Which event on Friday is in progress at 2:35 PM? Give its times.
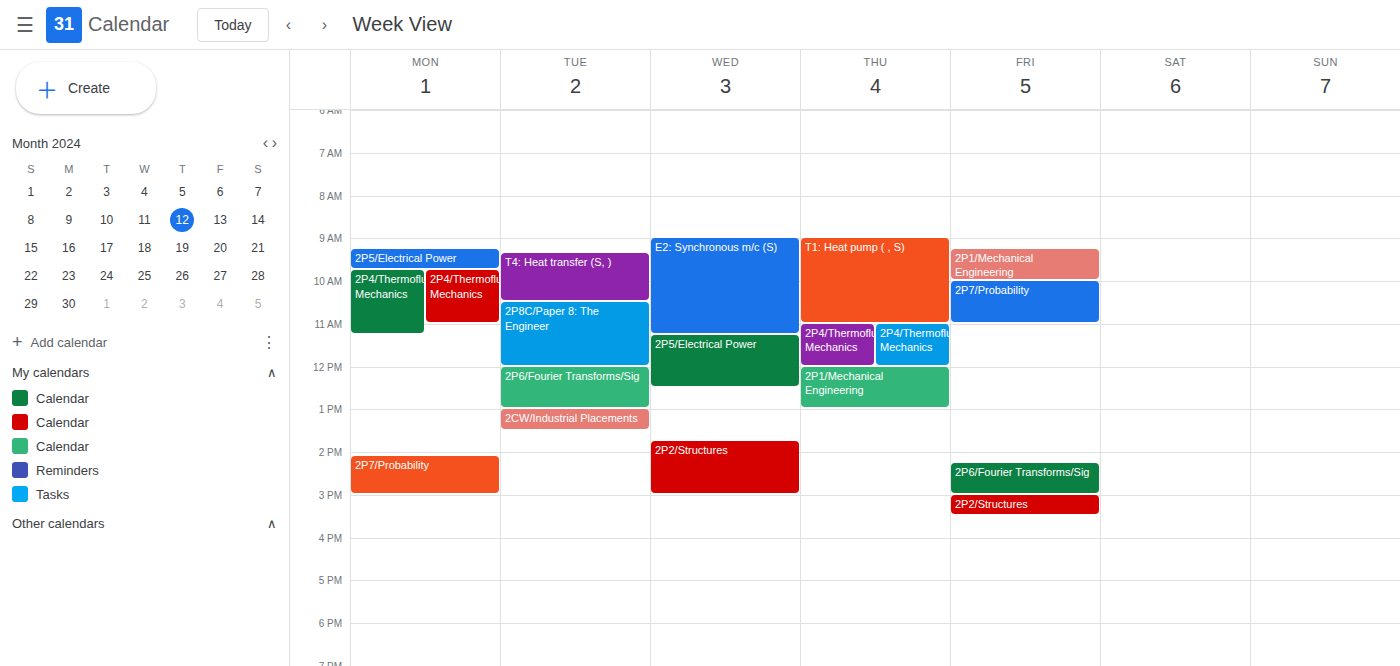
"2P6/Fourier Transforms/Sig", 2:15 PM to 3:00 PM